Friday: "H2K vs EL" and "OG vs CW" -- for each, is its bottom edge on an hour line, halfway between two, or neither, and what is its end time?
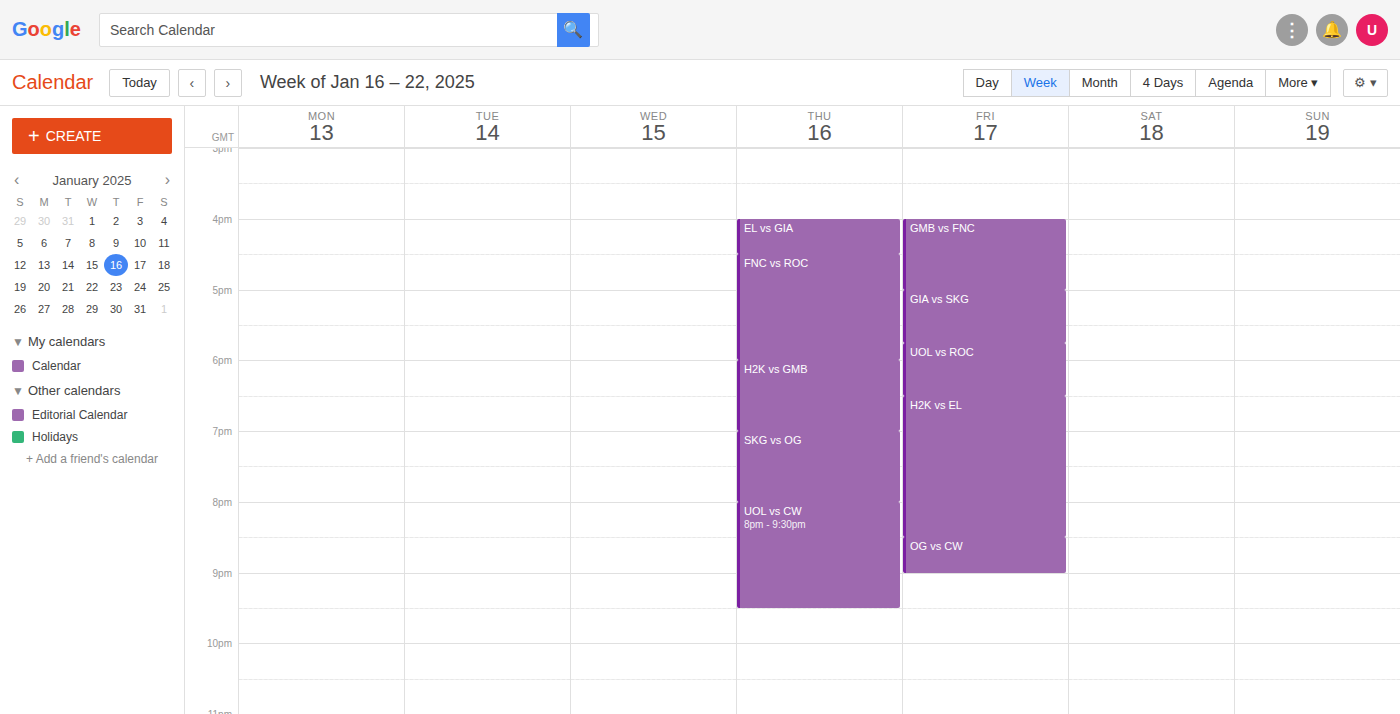
"H2K vs EL": 8:30 PM, halfway between the 8 PM and 9 PM lines. "OG vs CW": 9:00 PM, exactly on the 9 PM line.